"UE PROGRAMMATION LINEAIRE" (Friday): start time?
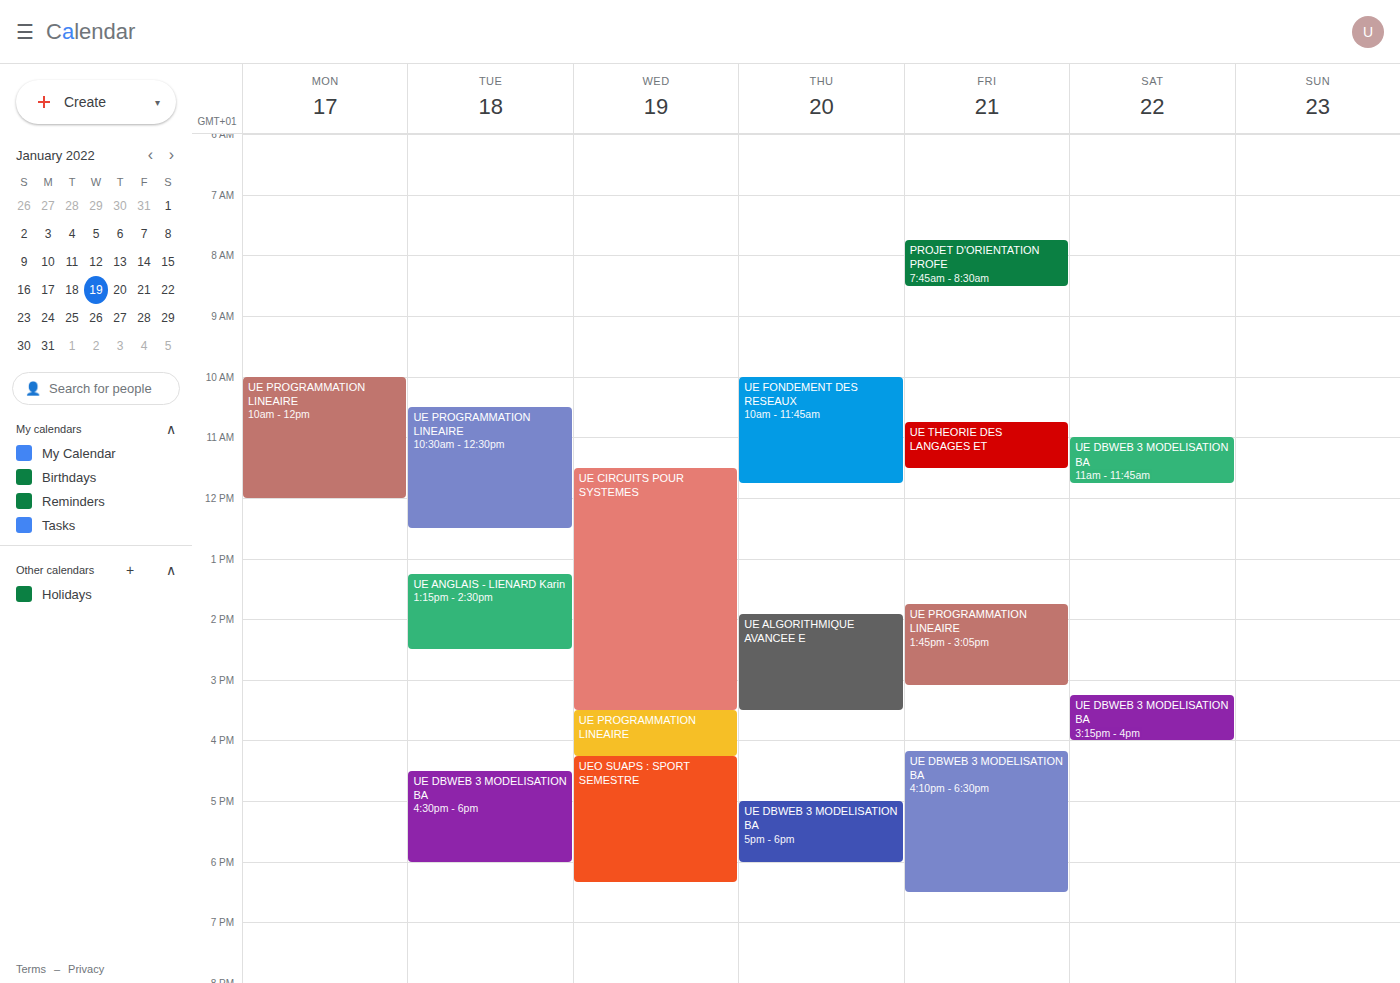
1:45 PM